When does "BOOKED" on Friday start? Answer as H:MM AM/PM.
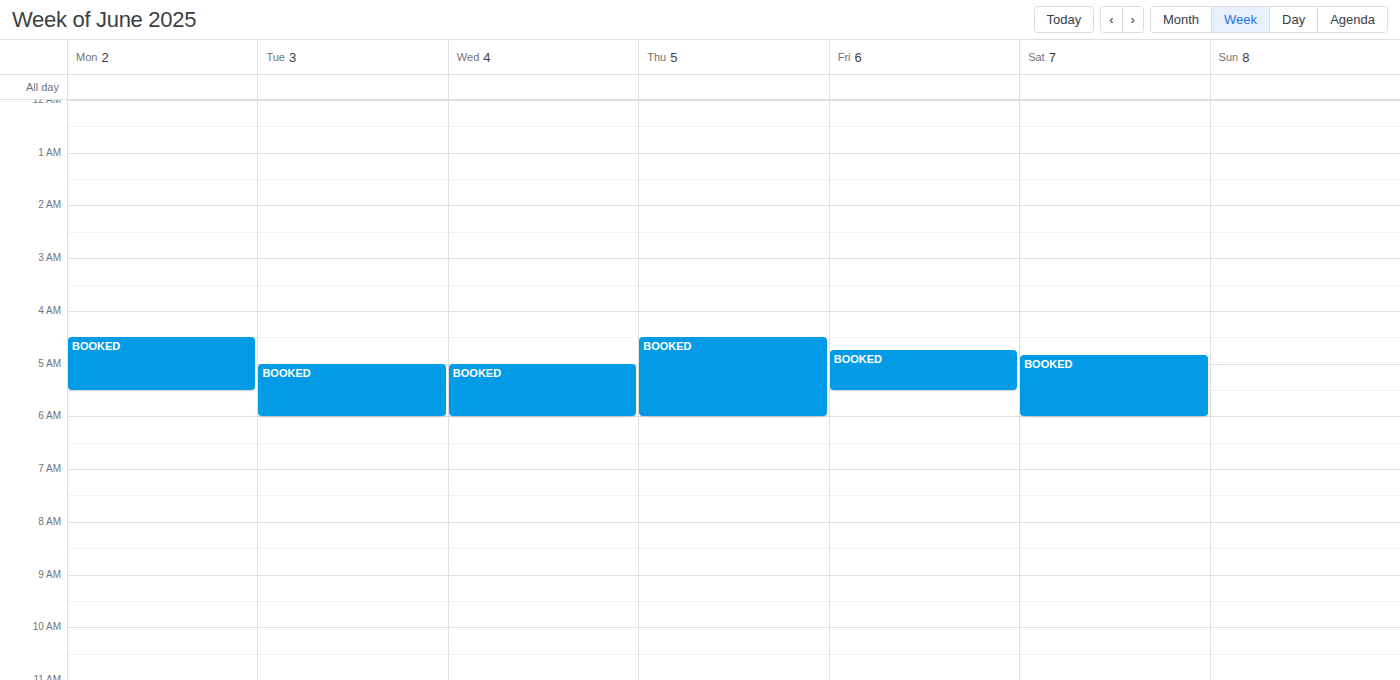
4:45 AM